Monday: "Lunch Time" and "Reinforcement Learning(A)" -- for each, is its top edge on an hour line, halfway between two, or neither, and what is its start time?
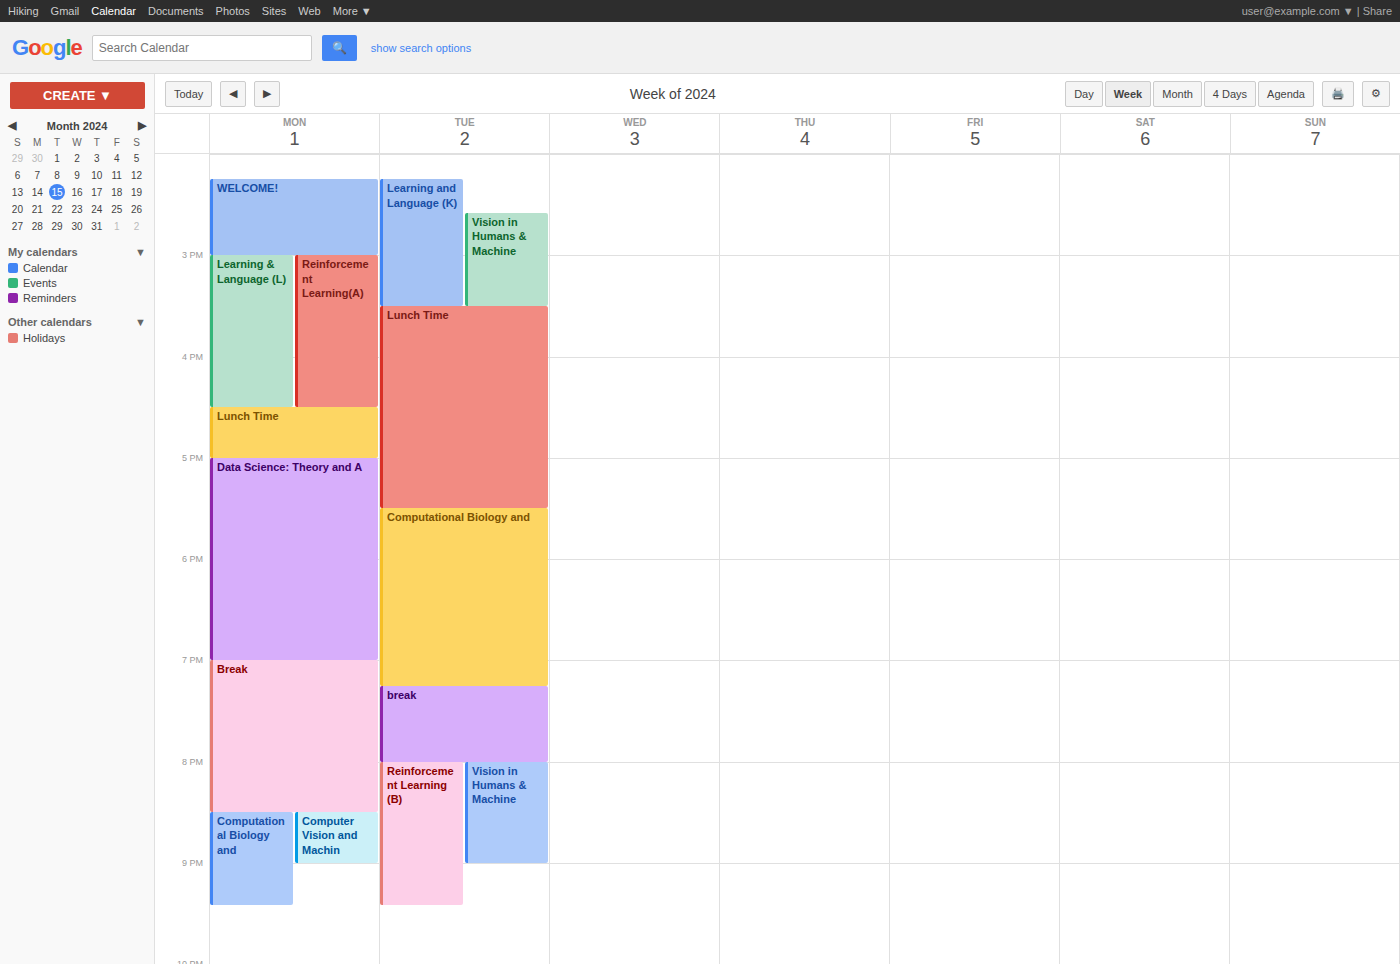
"Lunch Time": 4:30 PM, halfway between the 4 PM and 5 PM lines. "Reinforcement Learning(A)": 3:00 PM, exactly on the 3 PM line.